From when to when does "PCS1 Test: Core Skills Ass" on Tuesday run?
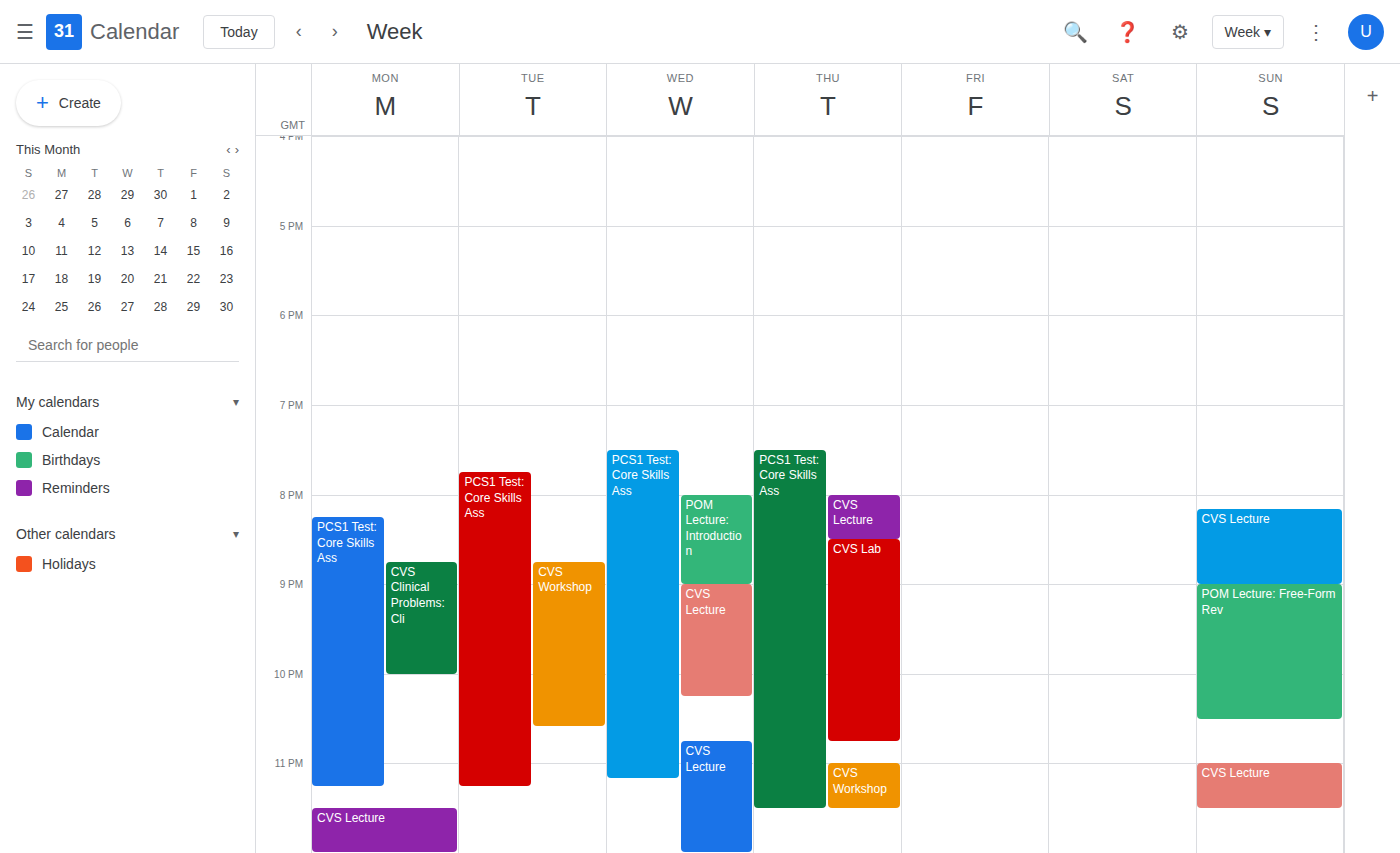
7:45 PM to 11:15 PM